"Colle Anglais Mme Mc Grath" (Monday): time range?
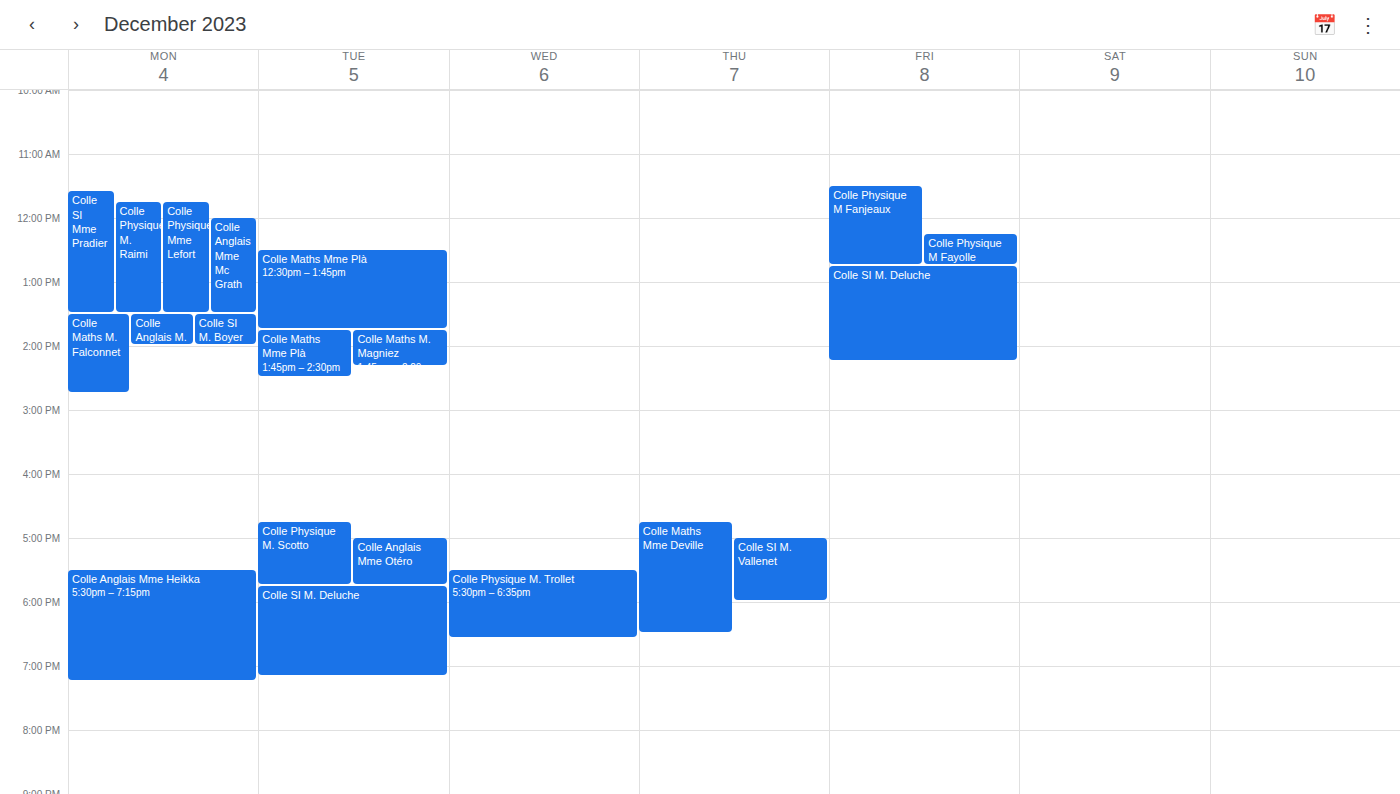
12:00 PM to 1:30 PM